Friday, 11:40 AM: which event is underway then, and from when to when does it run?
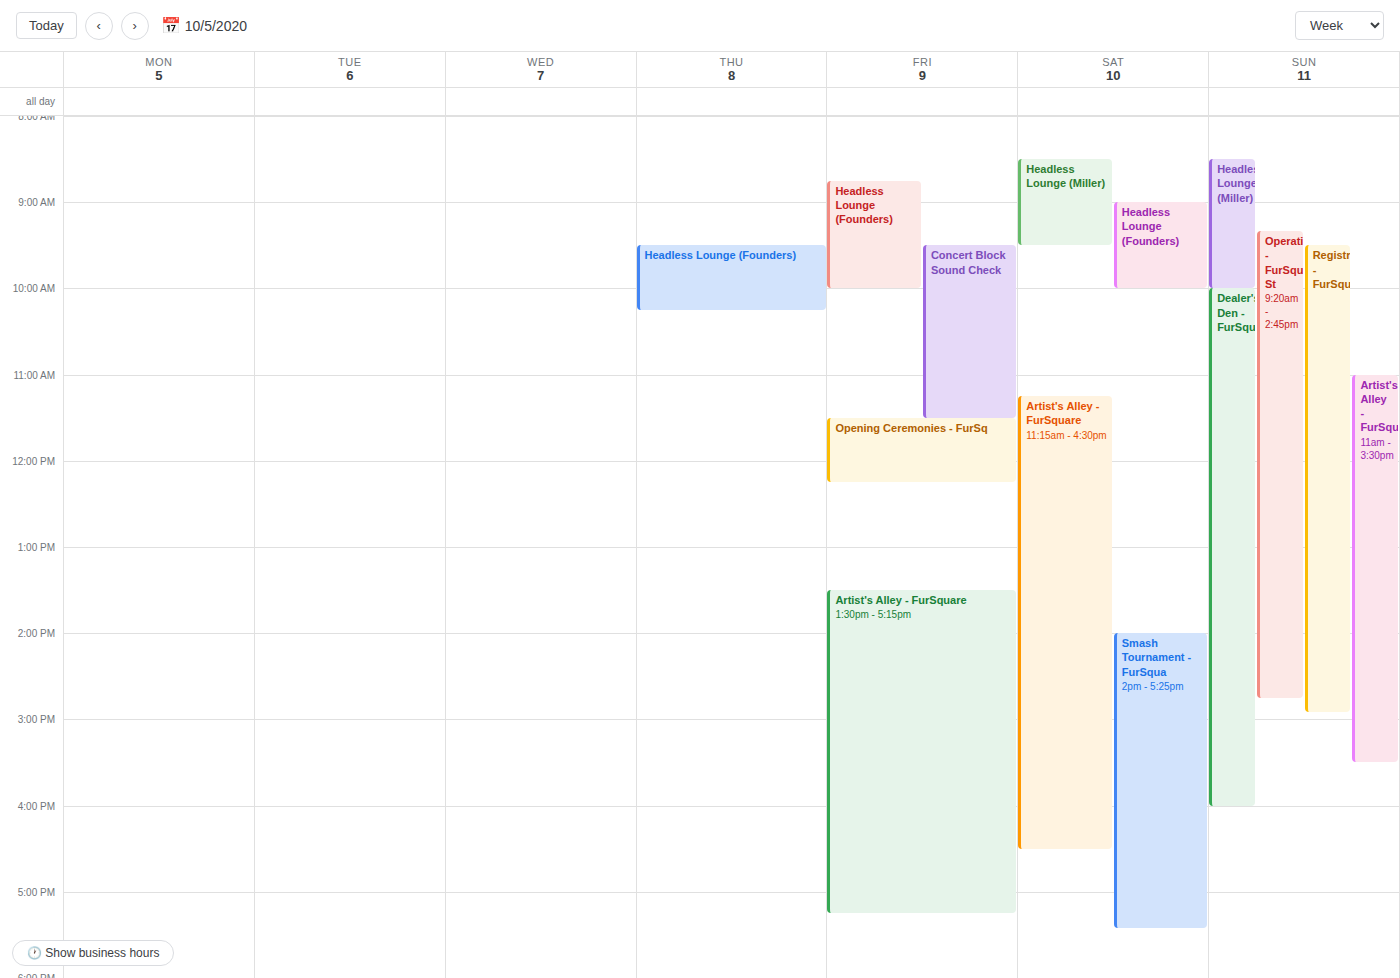
"Opening Ceremonies - FurSq", 11:30 AM to 12:15 PM